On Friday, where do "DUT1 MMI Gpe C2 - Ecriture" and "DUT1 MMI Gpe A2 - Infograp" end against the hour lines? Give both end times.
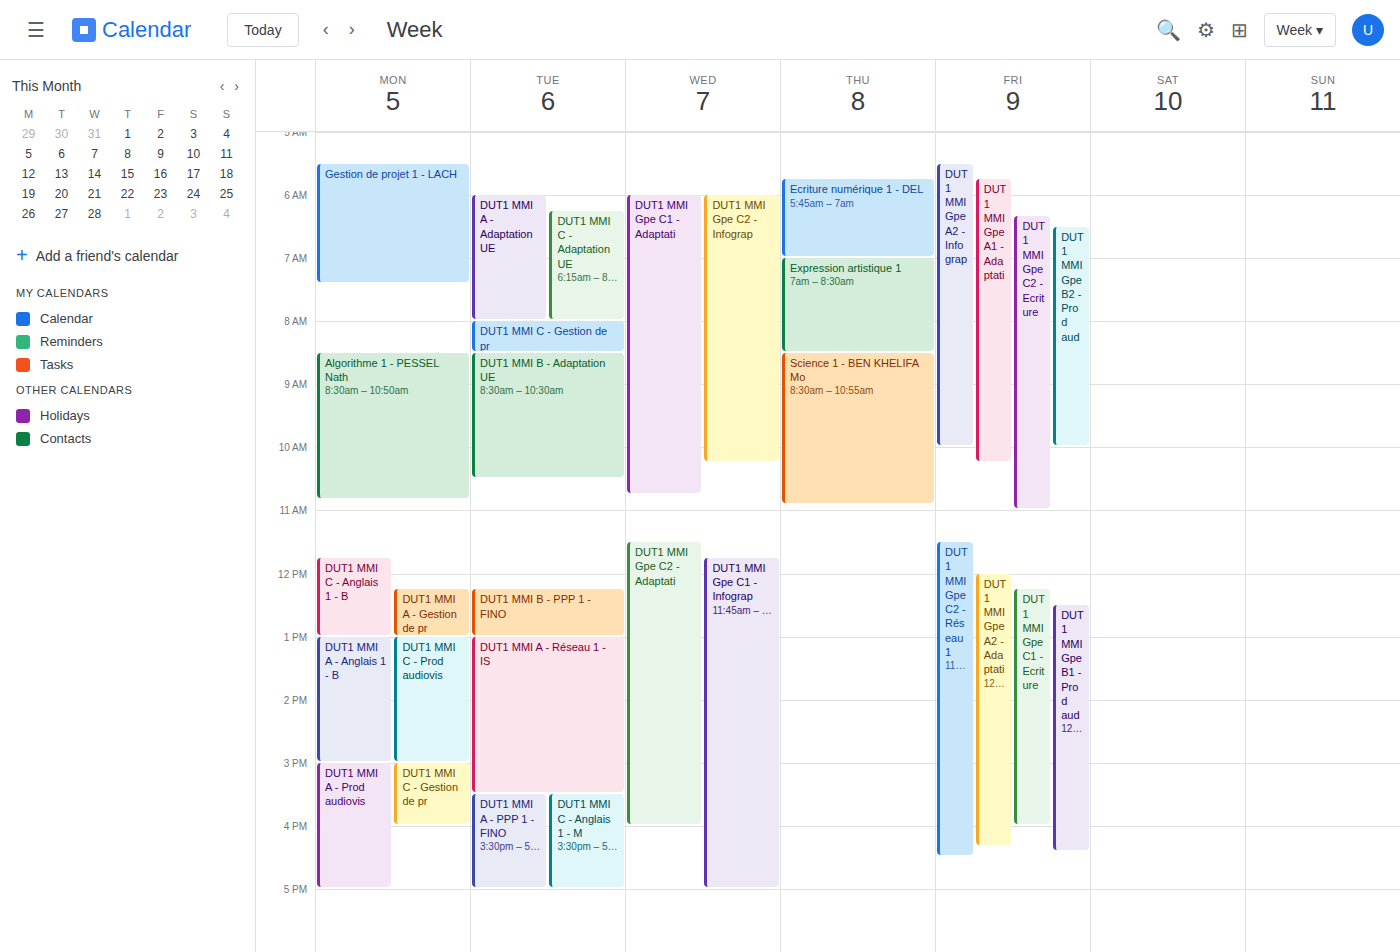
"DUT1 MMI Gpe C2 - Ecriture": 11:00 AM, exactly on the 11 AM line. "DUT1 MMI Gpe A2 - Infograp": 10:00 AM, exactly on the 10 AM line.